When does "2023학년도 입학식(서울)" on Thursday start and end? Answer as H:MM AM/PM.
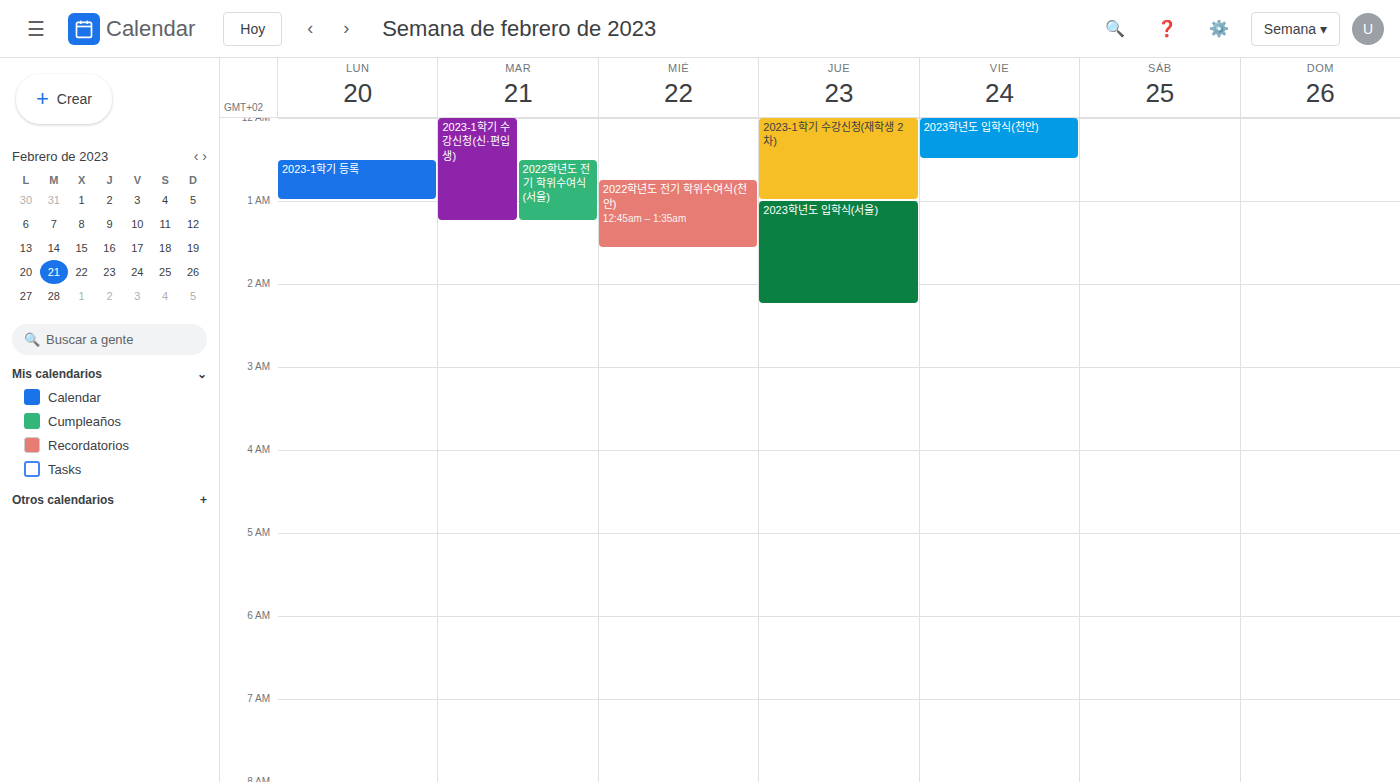
1:00 AM to 2:15 AM